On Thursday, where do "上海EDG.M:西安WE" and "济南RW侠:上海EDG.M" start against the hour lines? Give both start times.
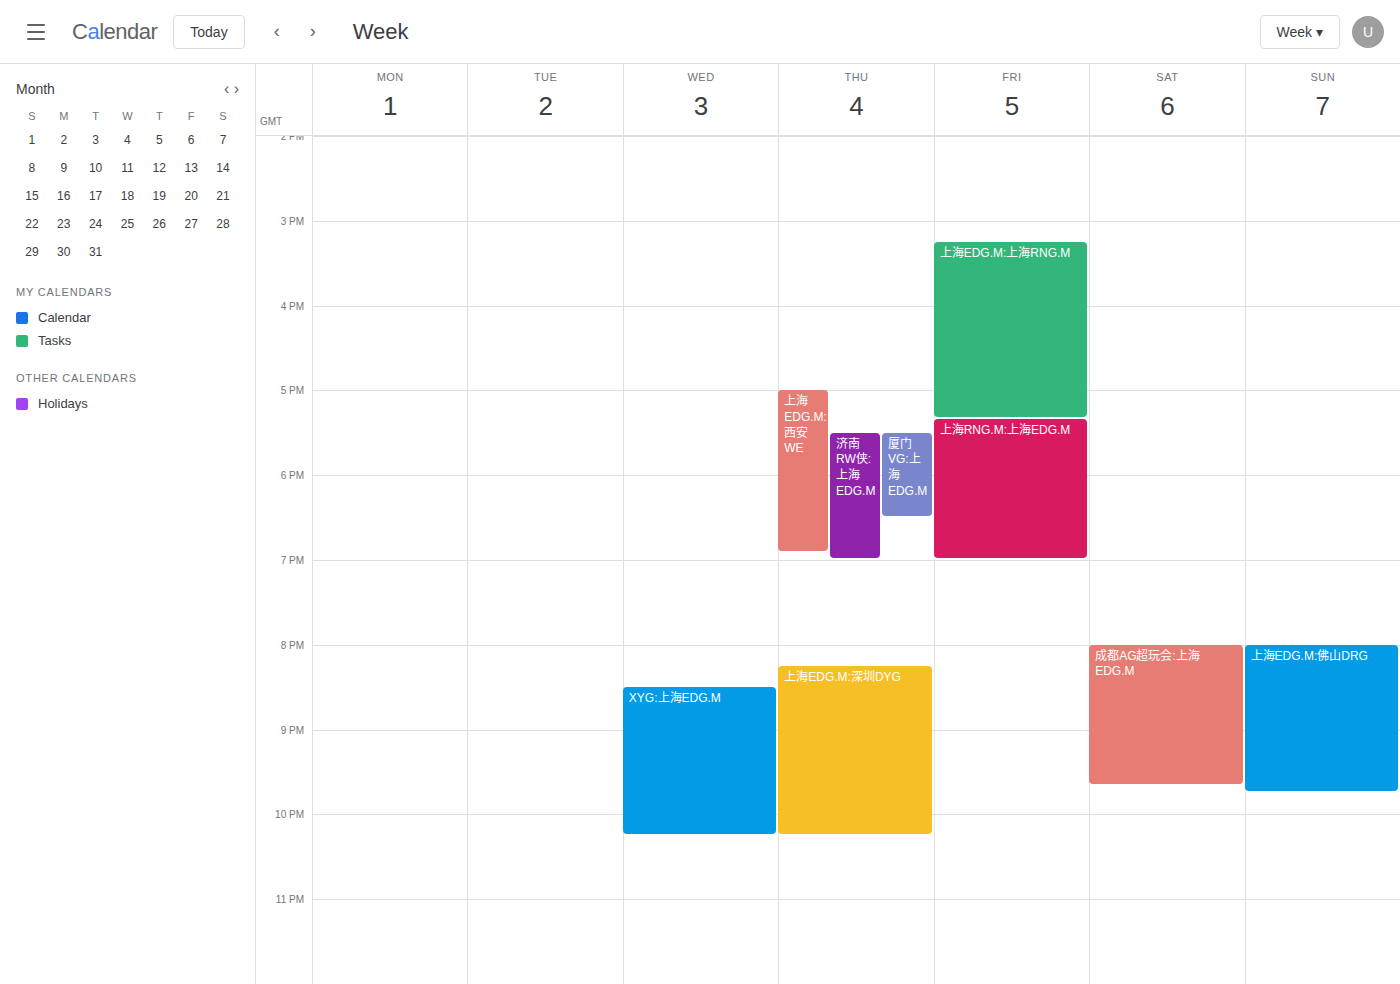
"上海EDG.M:西安WE": 17:00, exactly on the 17:00 line. "济南RW侠:上海EDG.M": 17:30, halfway between the 17:00 and 18:00 lines.